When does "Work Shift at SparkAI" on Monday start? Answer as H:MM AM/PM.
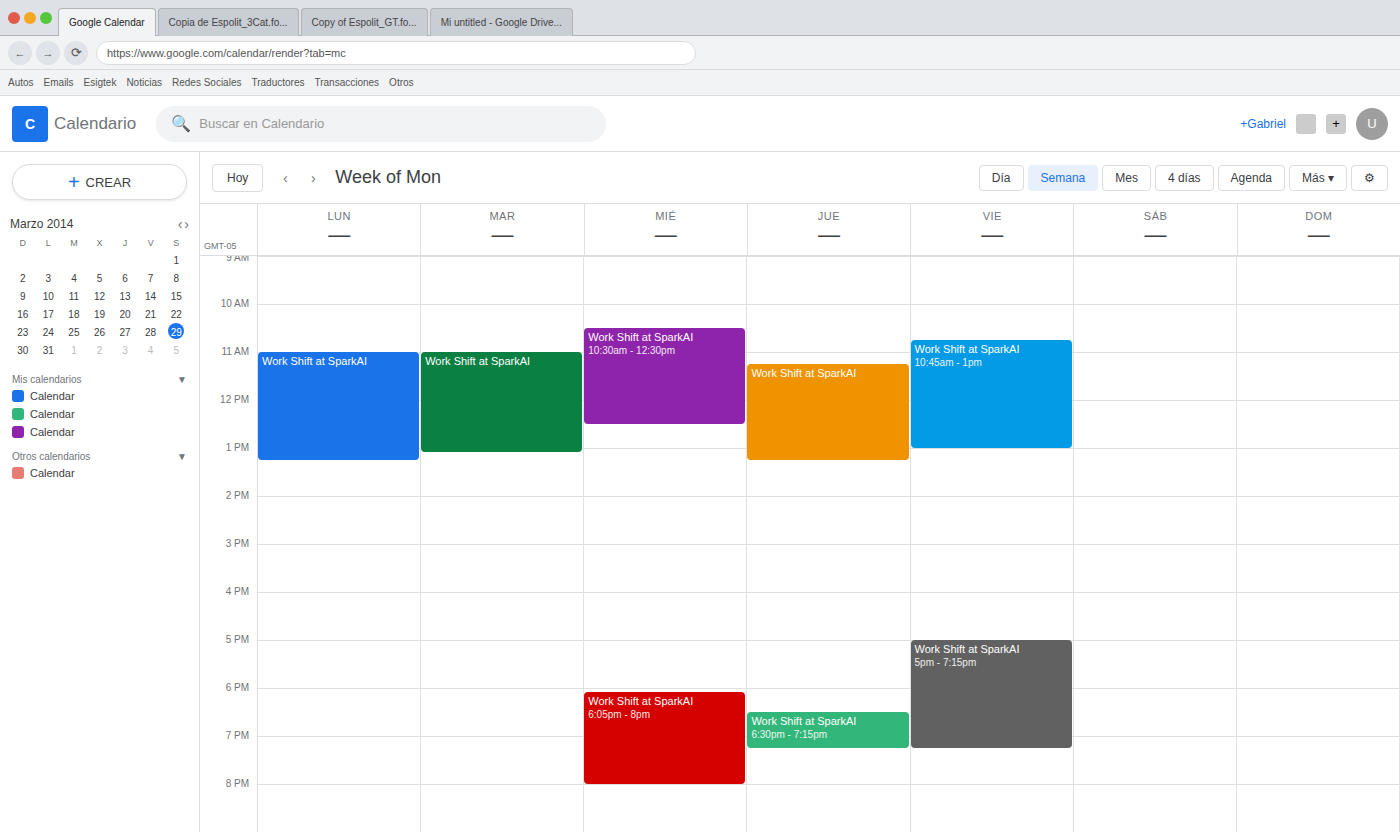
11:00 AM